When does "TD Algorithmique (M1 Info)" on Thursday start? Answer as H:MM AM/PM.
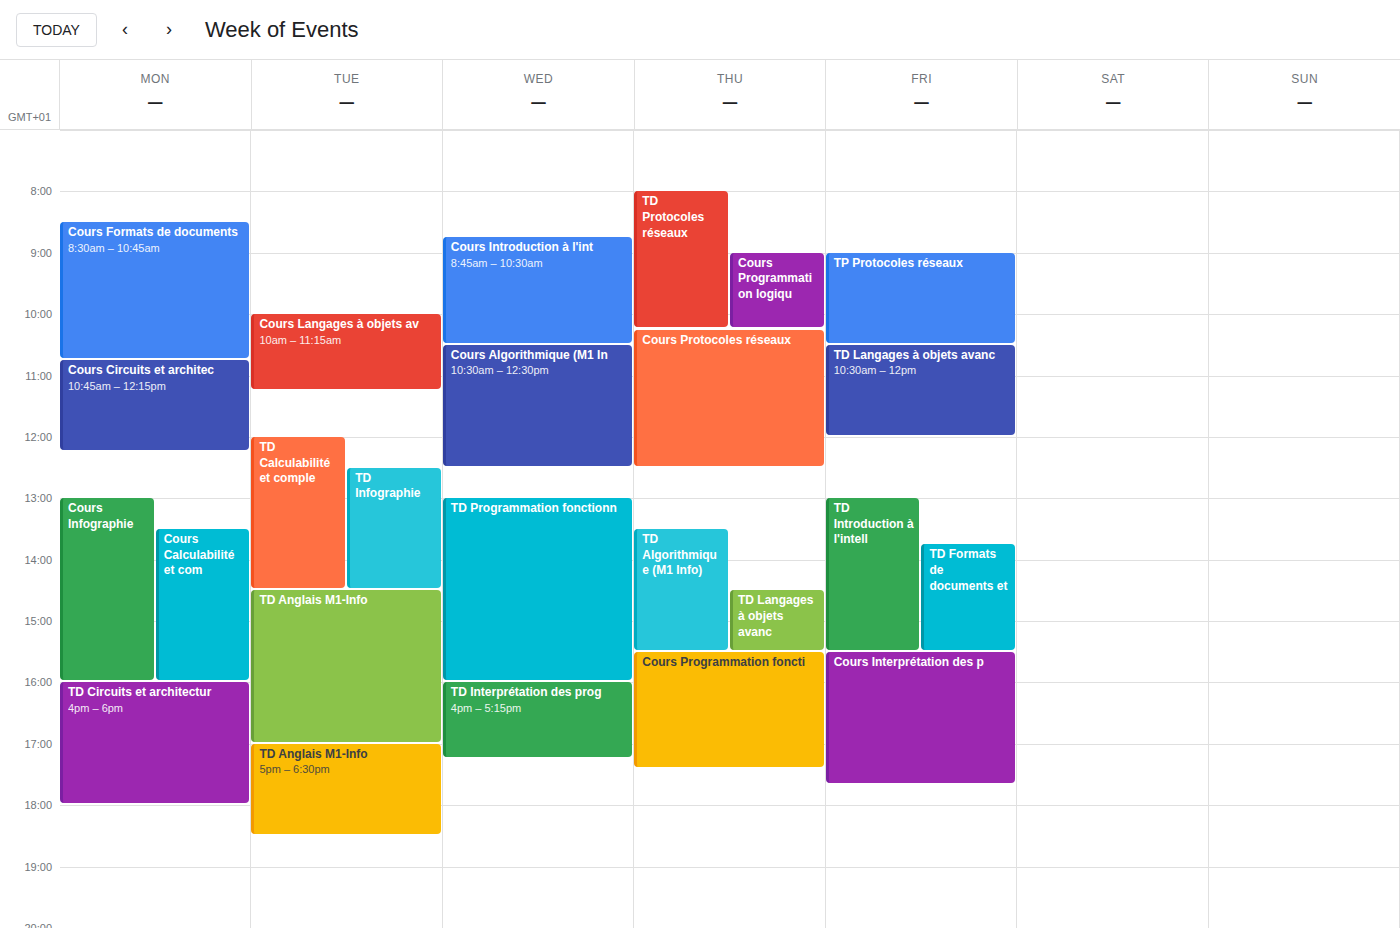
1:30 PM